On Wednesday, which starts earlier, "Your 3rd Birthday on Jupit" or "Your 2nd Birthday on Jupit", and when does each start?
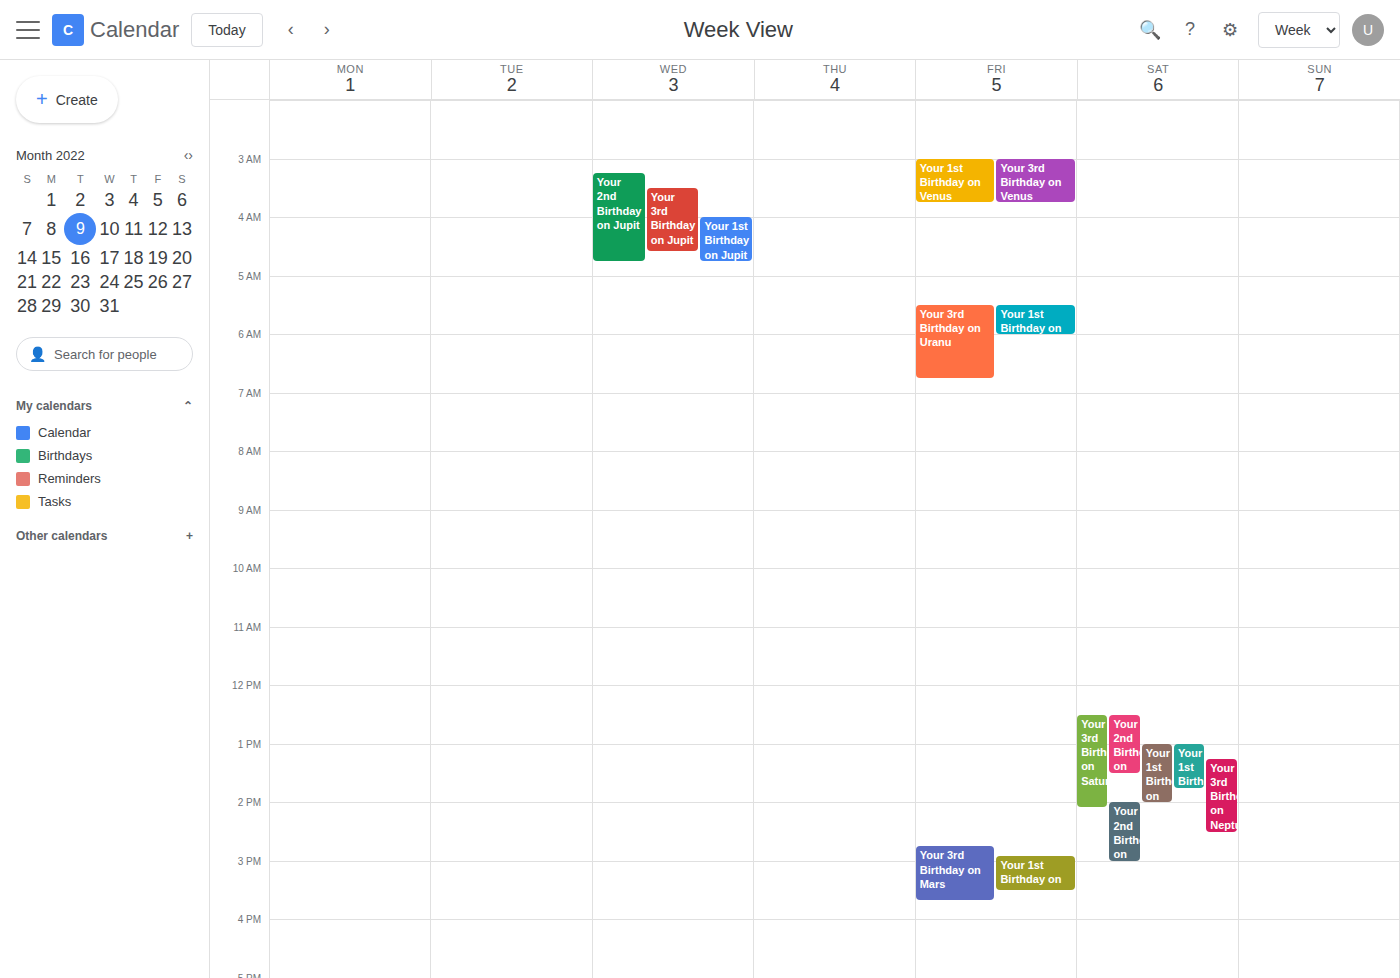
"Your 2nd Birthday on Jupit" 03:15; "Your 3rd Birthday on Jupit" 03:30.